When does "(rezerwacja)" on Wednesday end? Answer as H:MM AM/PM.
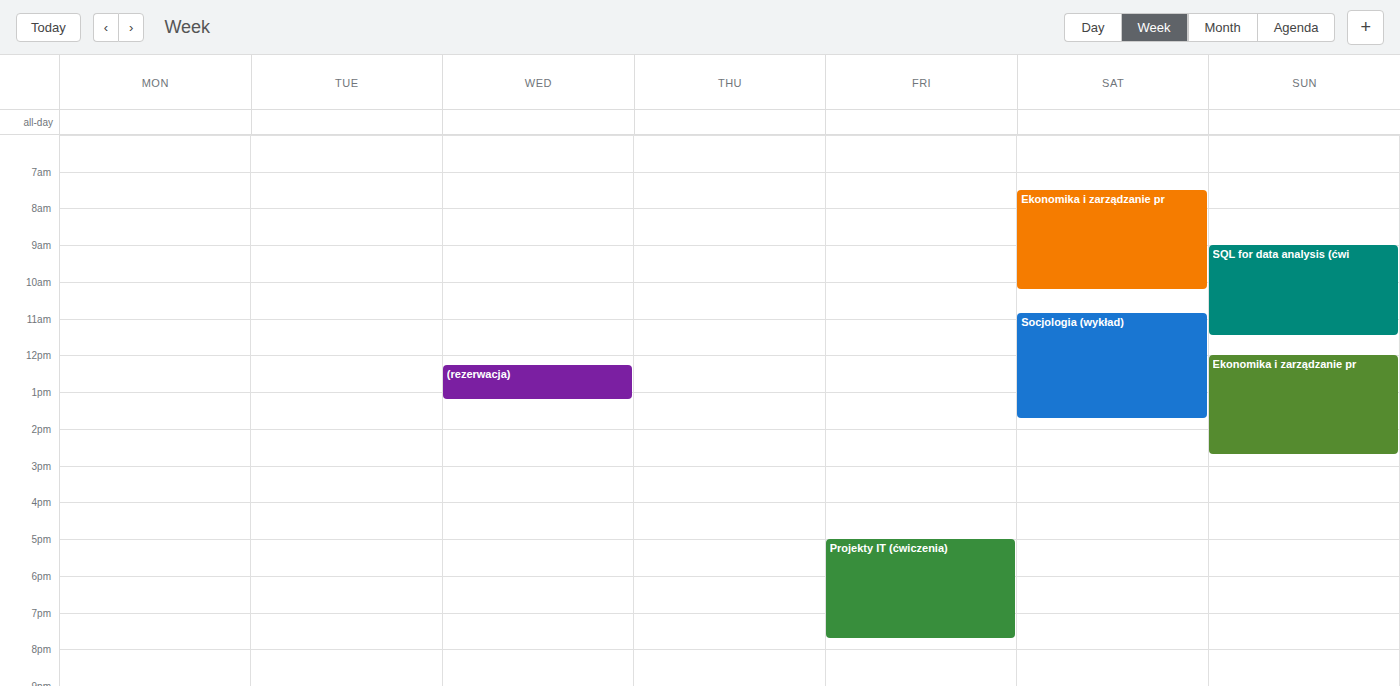
1:15 PM